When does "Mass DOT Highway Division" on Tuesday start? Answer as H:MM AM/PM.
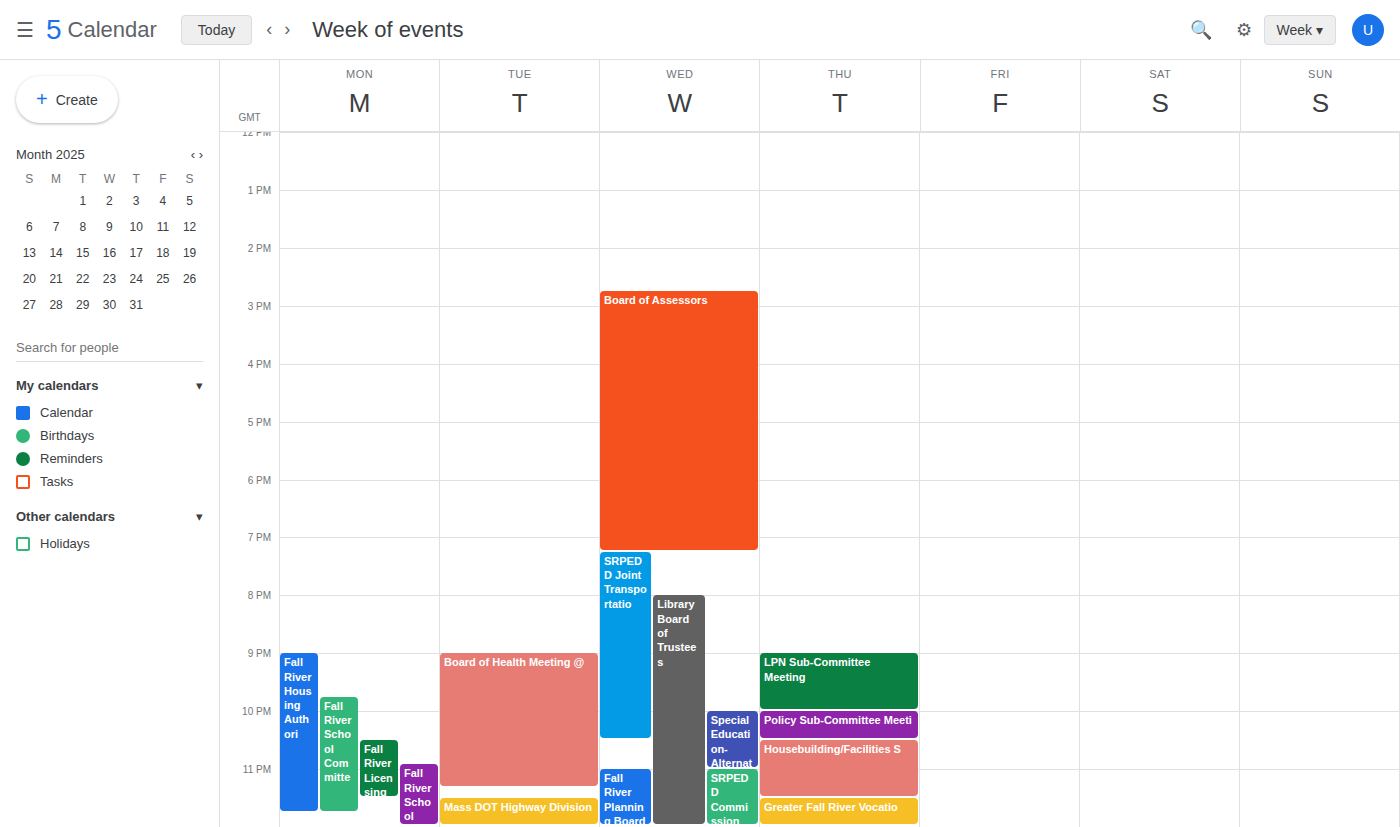
11:30 PM